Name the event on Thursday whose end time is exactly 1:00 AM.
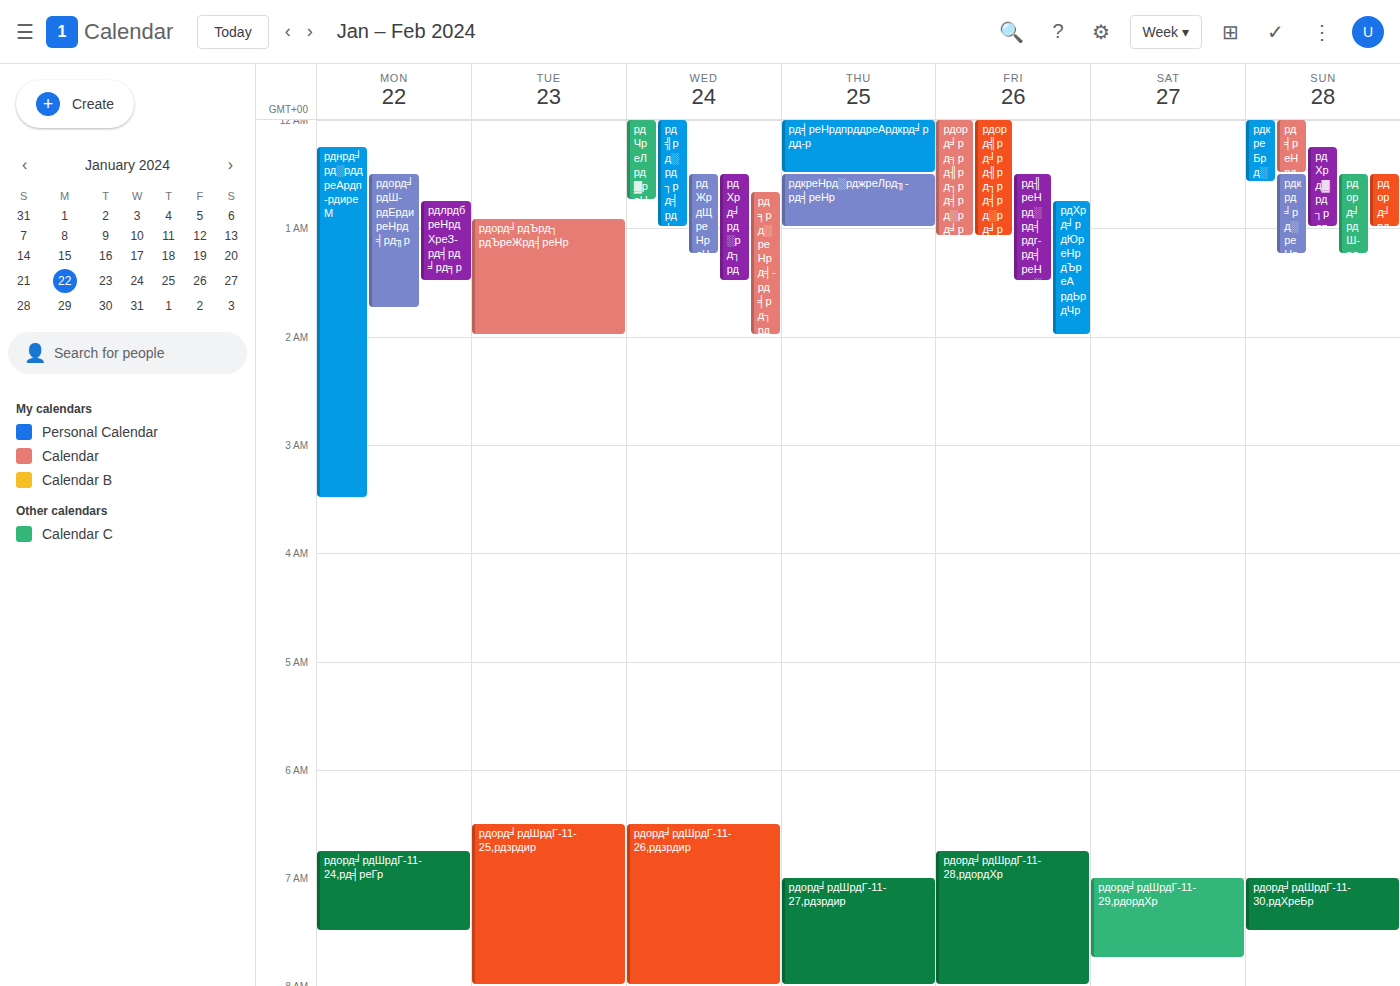
"рдкреНрд░рджреЛрд╖-рд╡реНр"